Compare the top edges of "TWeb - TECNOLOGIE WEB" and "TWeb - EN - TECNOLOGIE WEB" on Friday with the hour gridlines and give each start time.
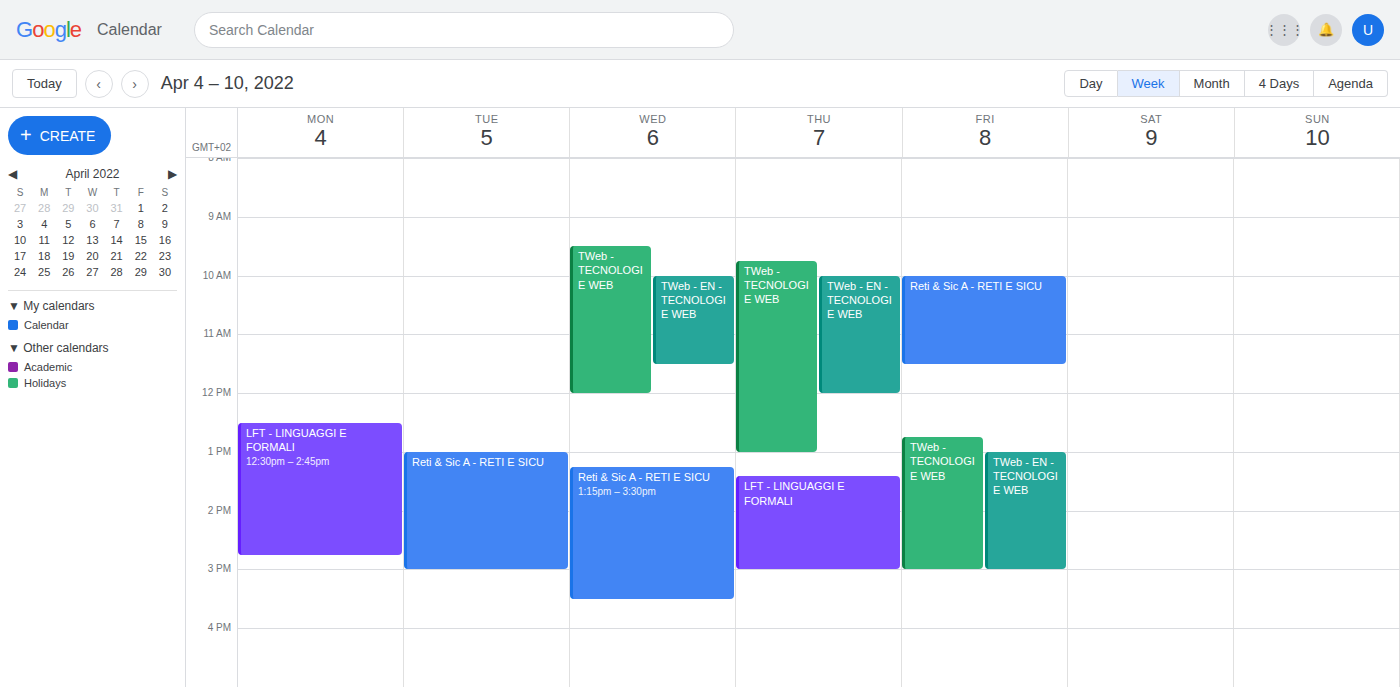
"TWeb - TECNOLOGIE WEB": 12:45 PM, neither: three quarters of the way from the 12 PM line to the 1 PM line. "TWeb - EN - TECNOLOGIE WEB": 1:00 PM, exactly on the 1 PM line.